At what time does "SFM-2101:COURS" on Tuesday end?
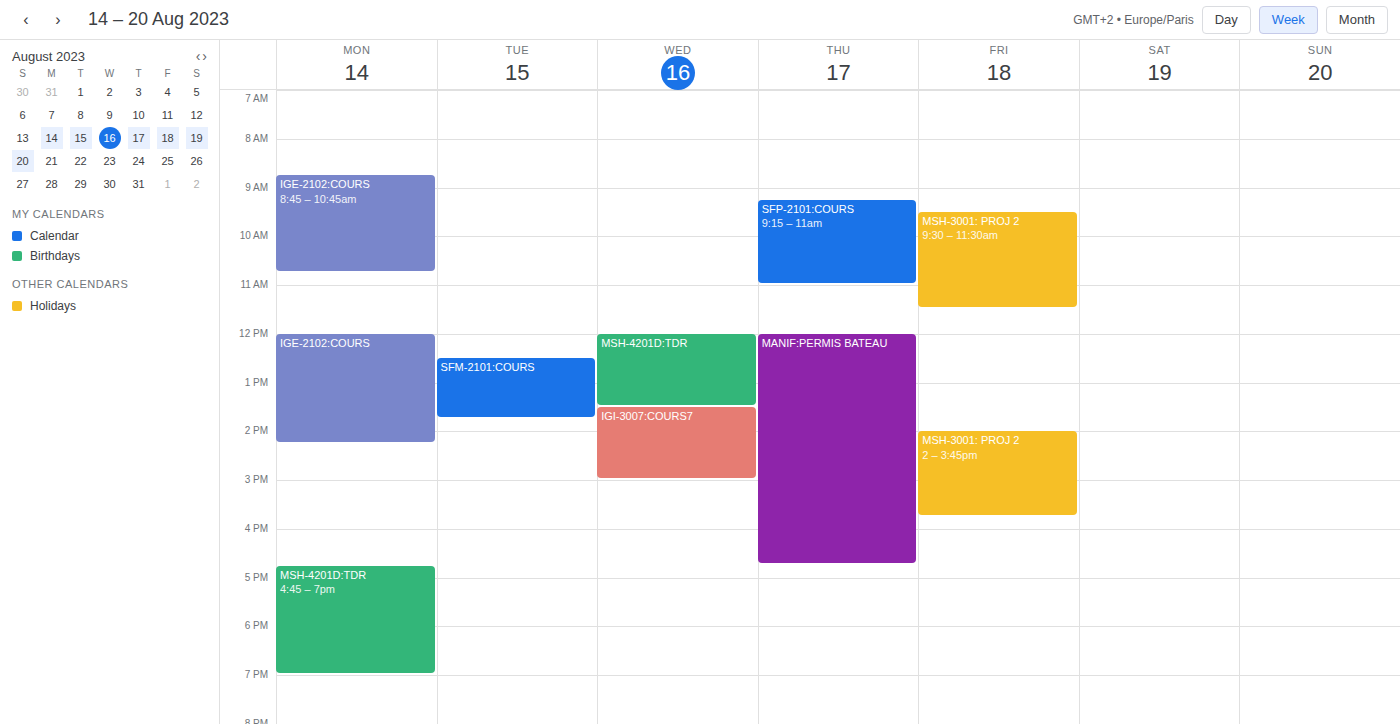
1:45 PM